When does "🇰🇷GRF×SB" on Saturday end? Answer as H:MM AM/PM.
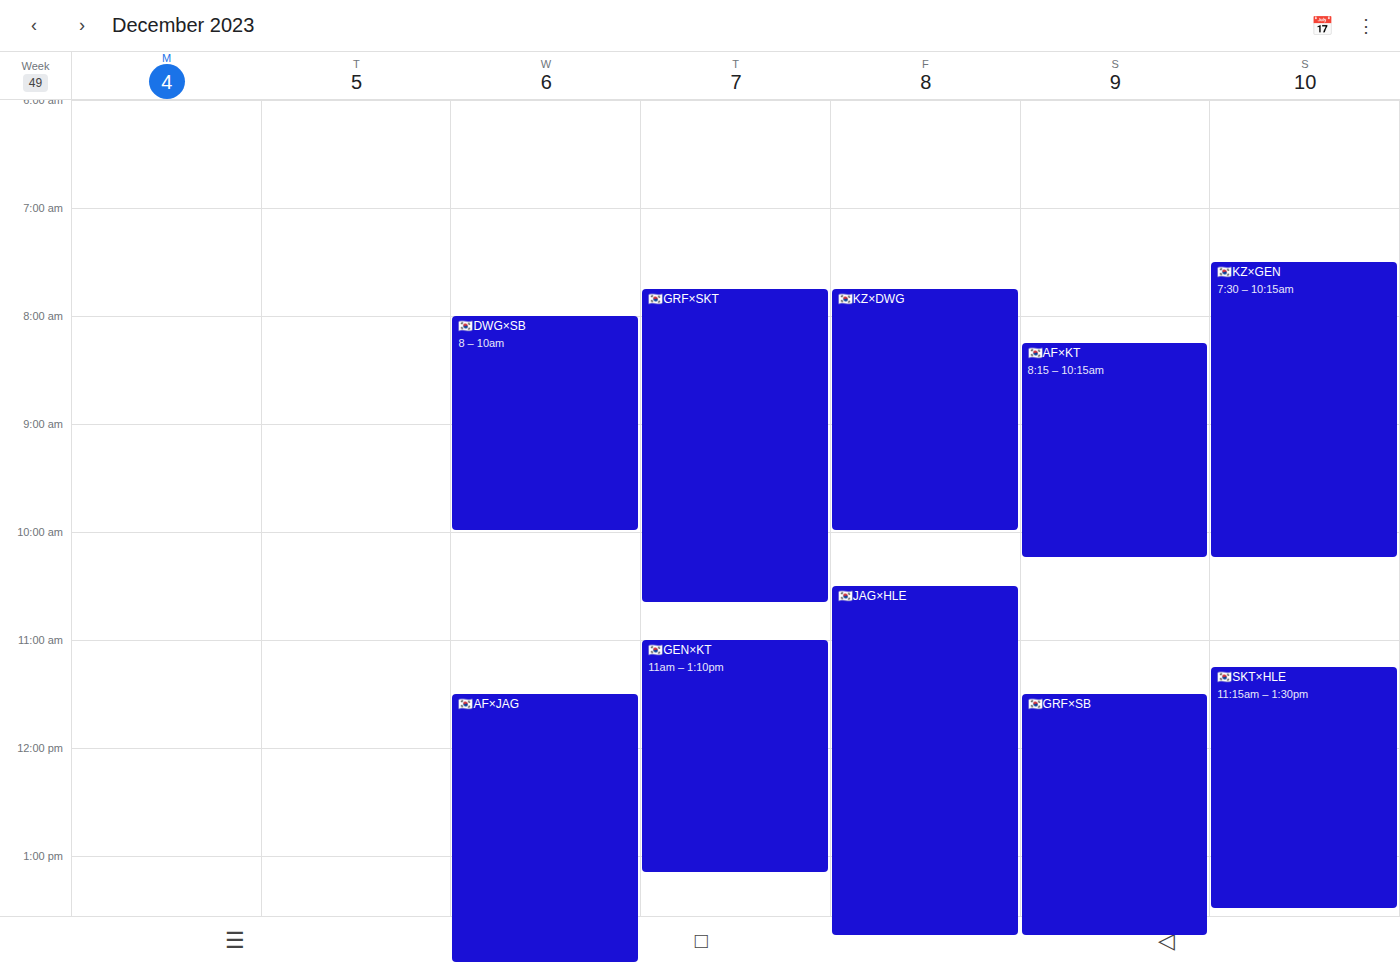
1:45 PM